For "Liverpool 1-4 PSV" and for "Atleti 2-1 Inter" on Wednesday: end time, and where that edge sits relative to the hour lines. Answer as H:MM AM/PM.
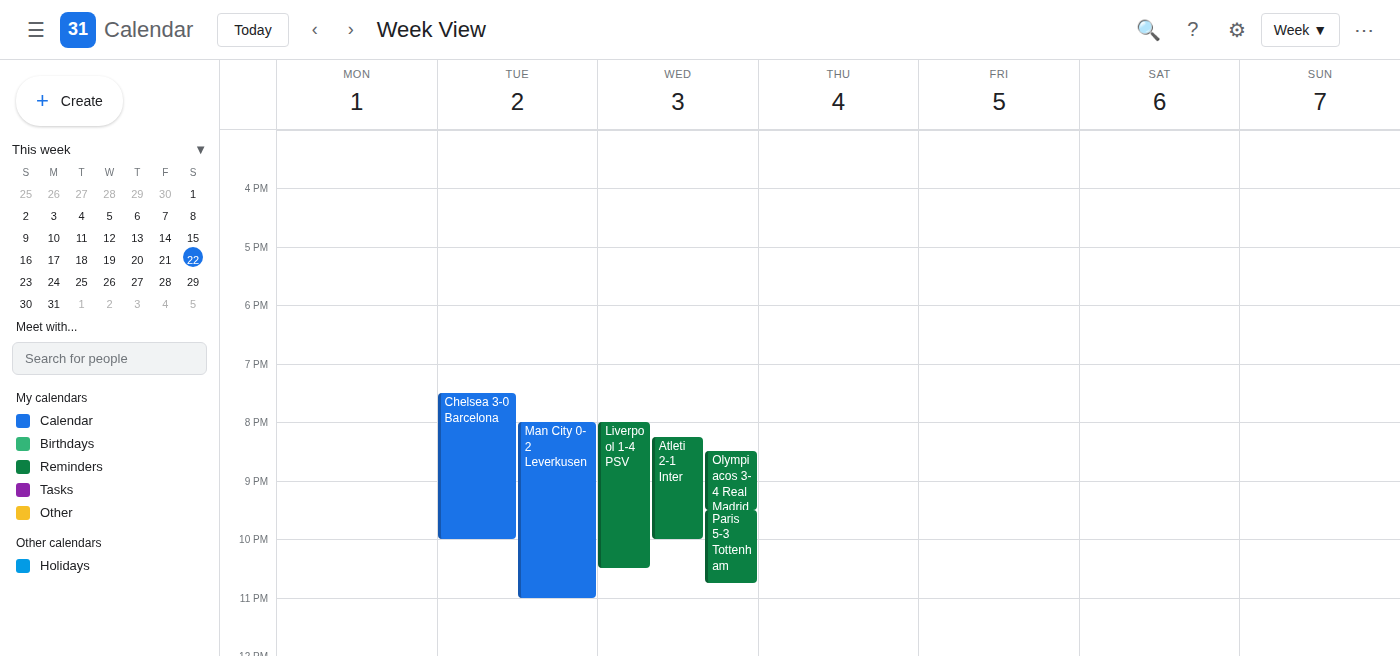
"Liverpool 1-4 PSV": 10:30 PM, halfway between the 10 PM and 11 PM lines. "Atleti 2-1 Inter": 10:00 PM, exactly on the 10 PM line.